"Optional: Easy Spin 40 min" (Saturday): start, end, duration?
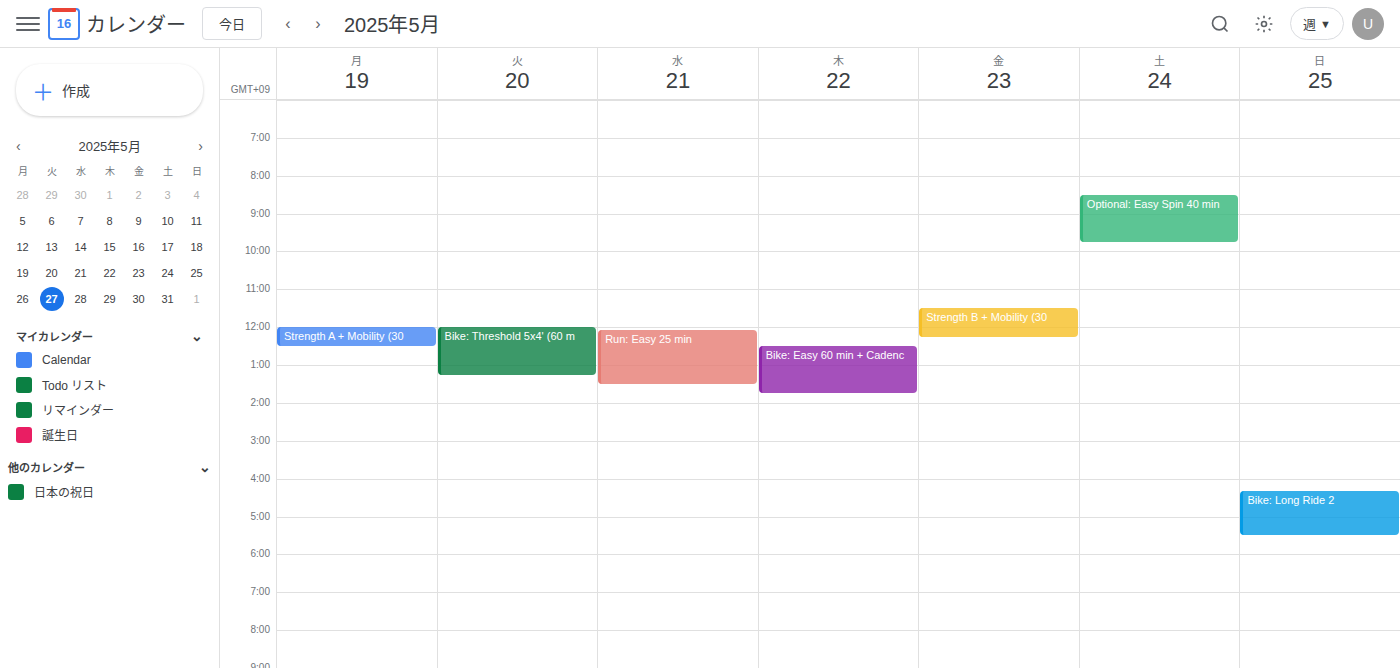
8:30 AM to 9:45 AM, 1 hour 15 minutes